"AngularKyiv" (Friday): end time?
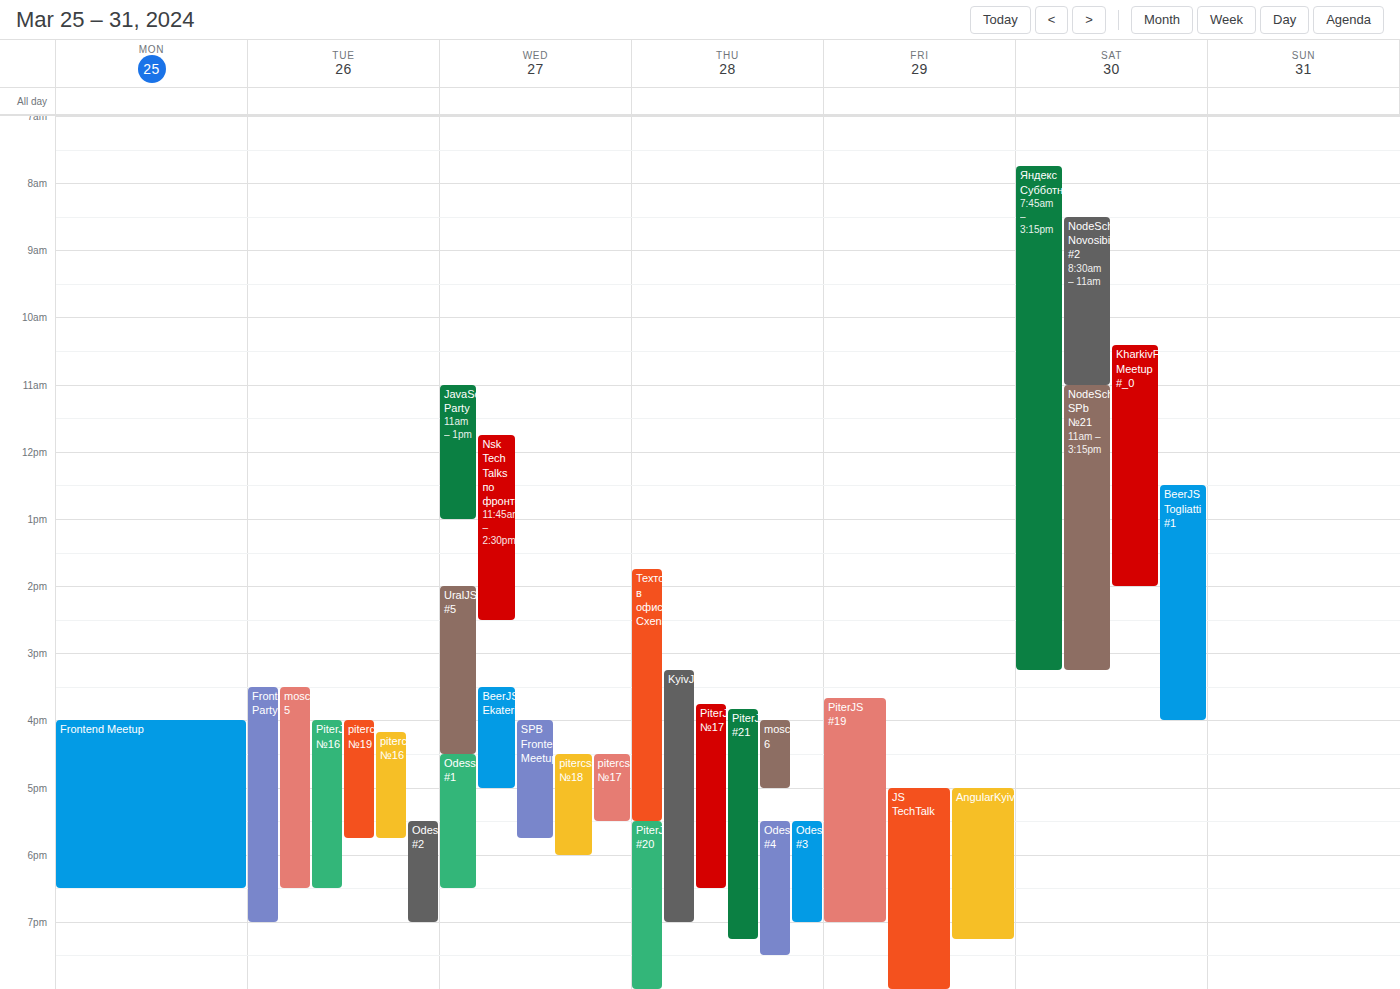
19:15